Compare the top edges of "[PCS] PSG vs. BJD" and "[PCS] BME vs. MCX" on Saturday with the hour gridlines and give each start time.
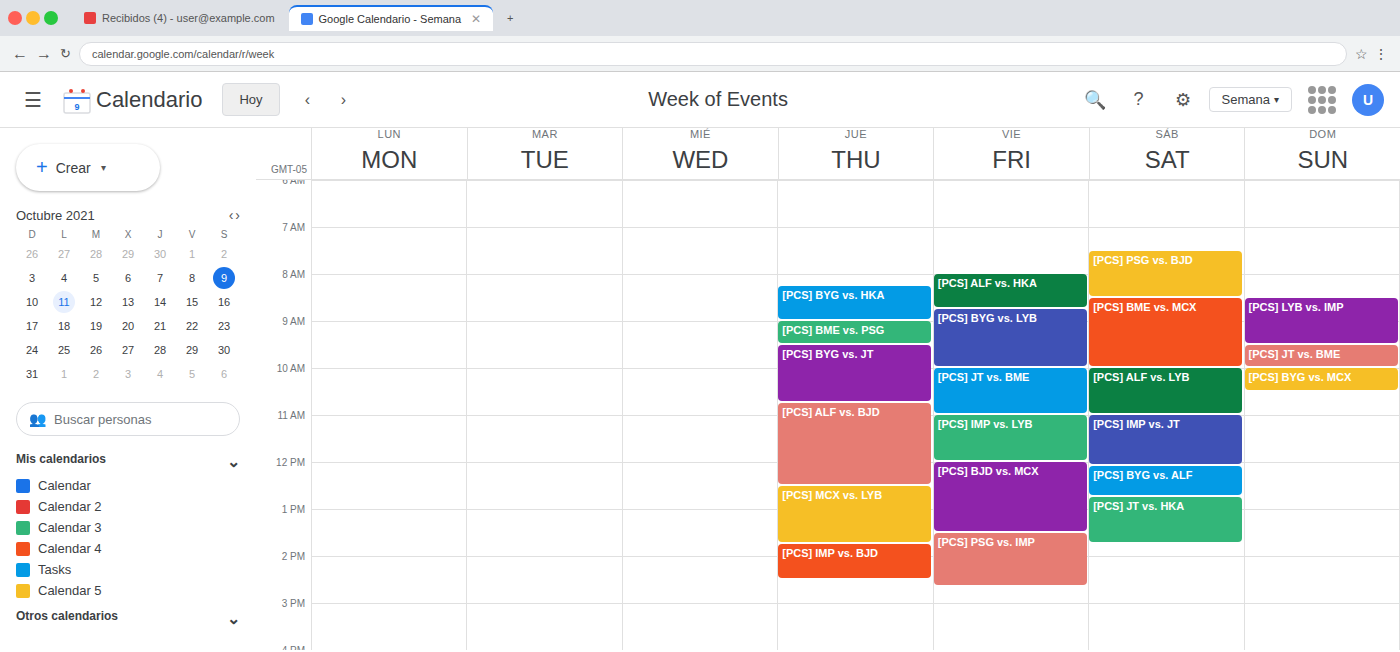
"[PCS] PSG vs. BJD": 7:30 AM, halfway between the 7 AM and 8 AM lines. "[PCS] BME vs. MCX": 8:30 AM, halfway between the 8 AM and 9 AM lines.